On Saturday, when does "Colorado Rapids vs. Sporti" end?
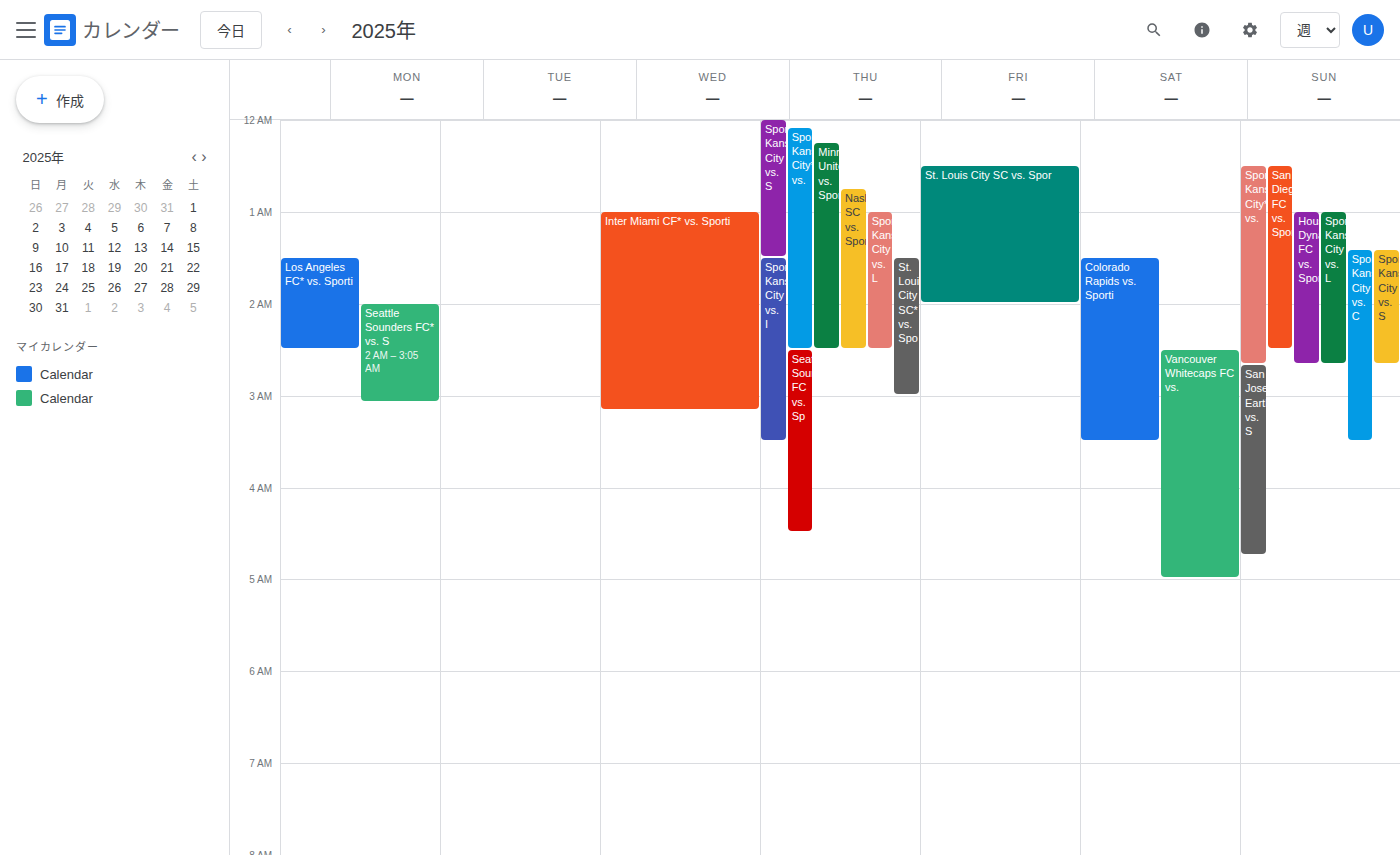
3:30 AM